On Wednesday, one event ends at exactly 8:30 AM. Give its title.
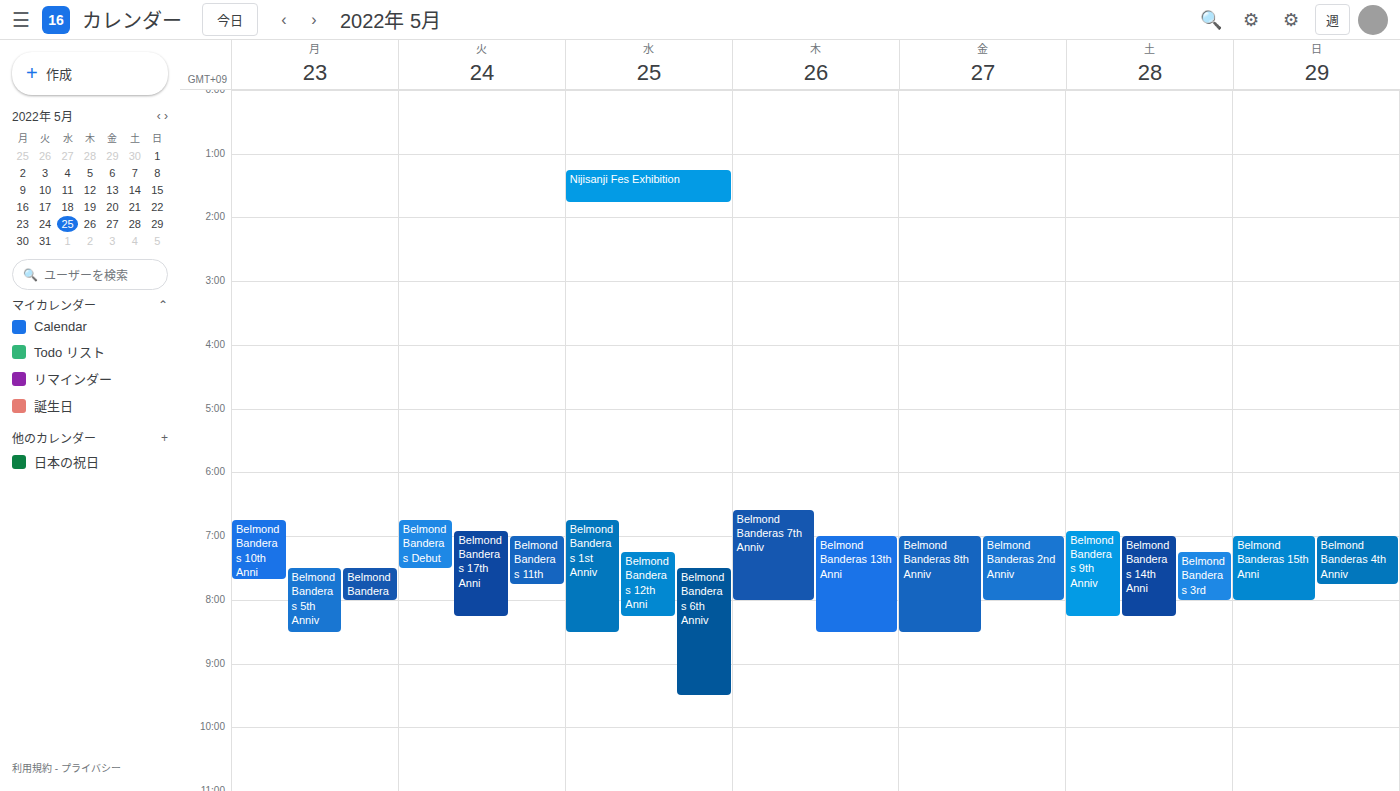
"Belmond Banderas 1st Anniv"